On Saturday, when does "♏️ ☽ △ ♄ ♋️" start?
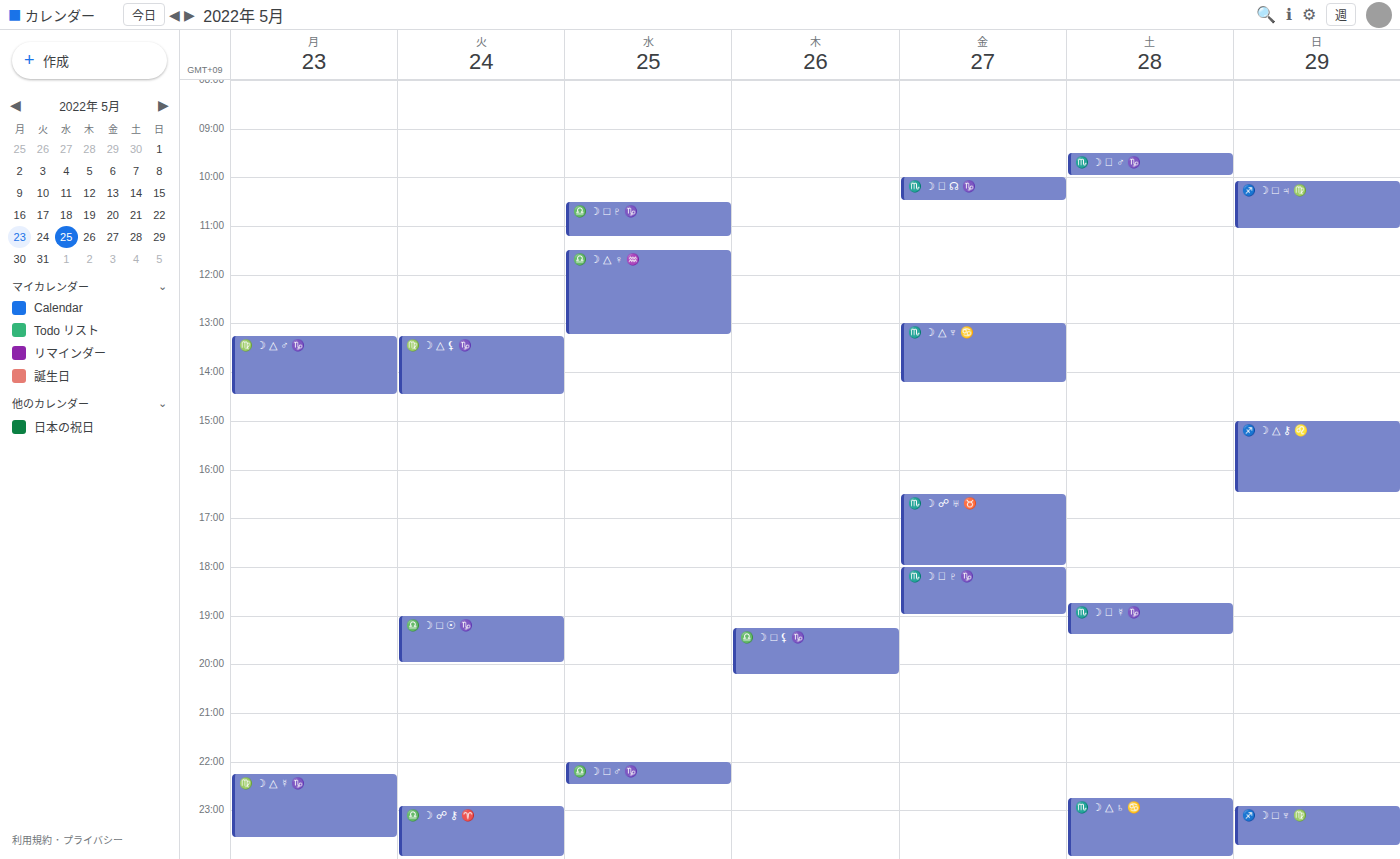
22:45